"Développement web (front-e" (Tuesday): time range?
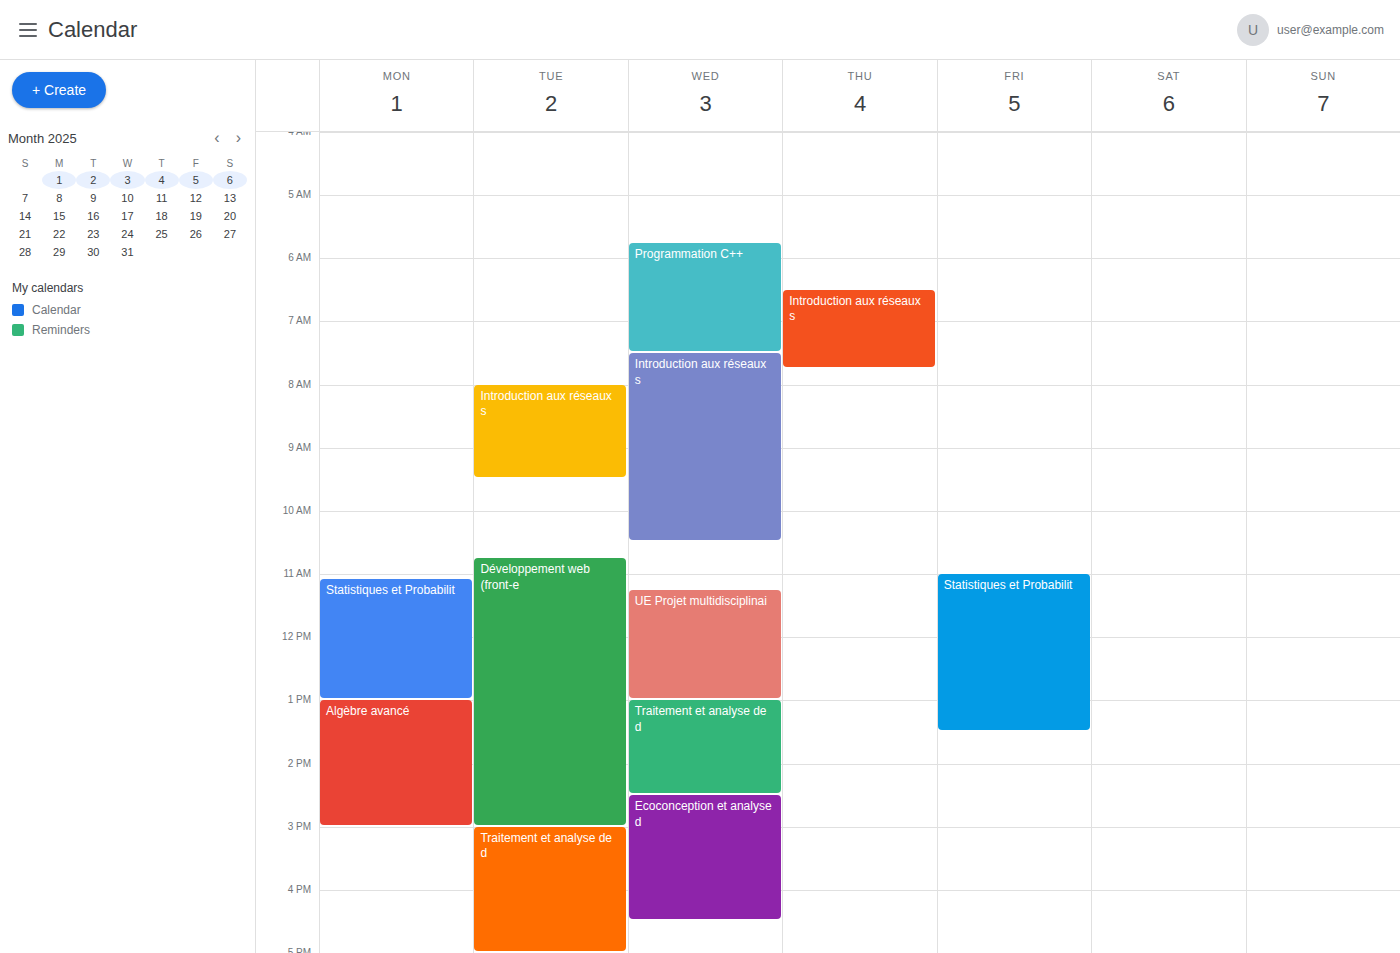
10:45 AM to 3:00 PM